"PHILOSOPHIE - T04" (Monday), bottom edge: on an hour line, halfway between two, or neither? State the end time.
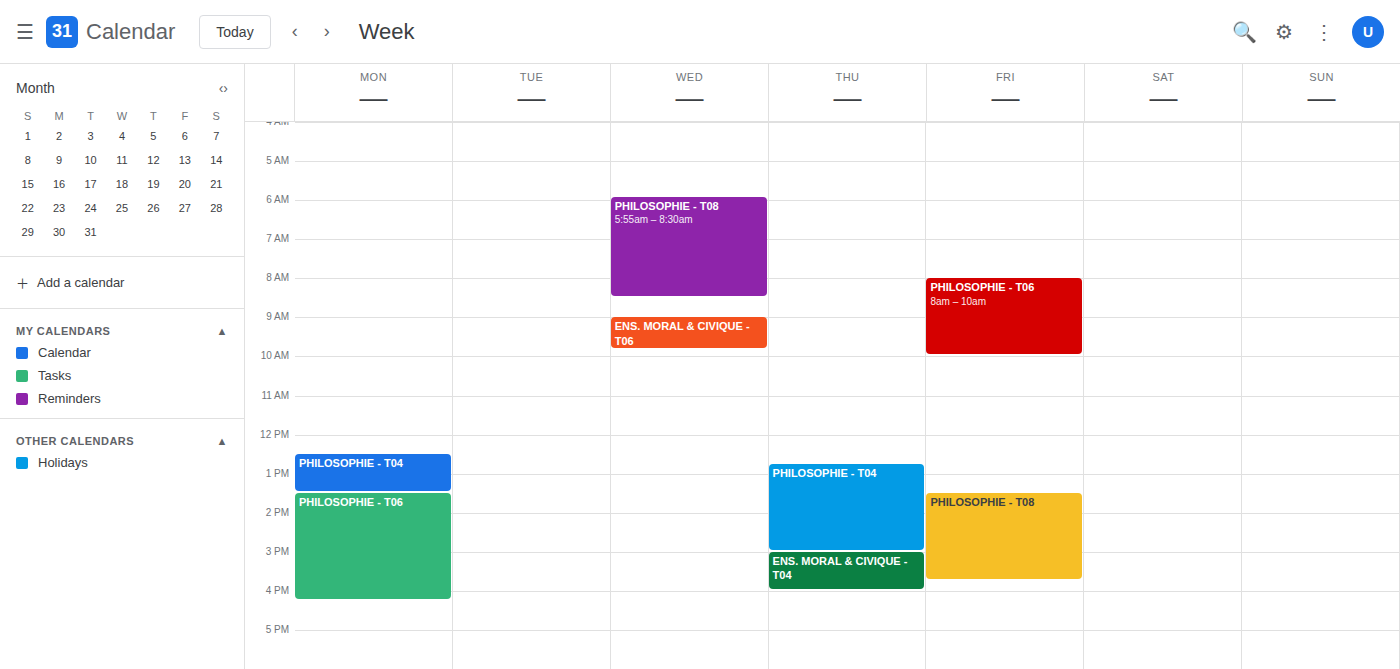
13:30 -- halfway between the 13:00 and 14:00 lines.